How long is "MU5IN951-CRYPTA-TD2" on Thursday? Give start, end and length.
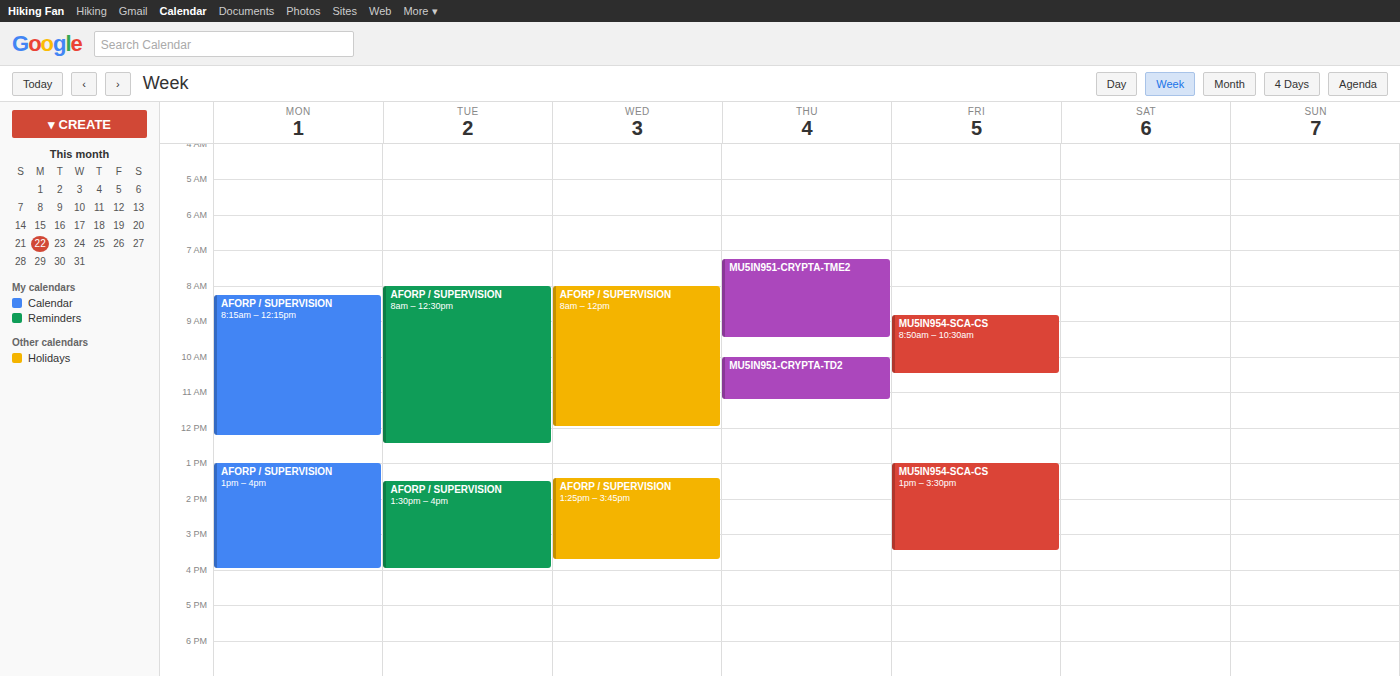
10:00 AM to 11:15 AM, 1 hour 15 minutes